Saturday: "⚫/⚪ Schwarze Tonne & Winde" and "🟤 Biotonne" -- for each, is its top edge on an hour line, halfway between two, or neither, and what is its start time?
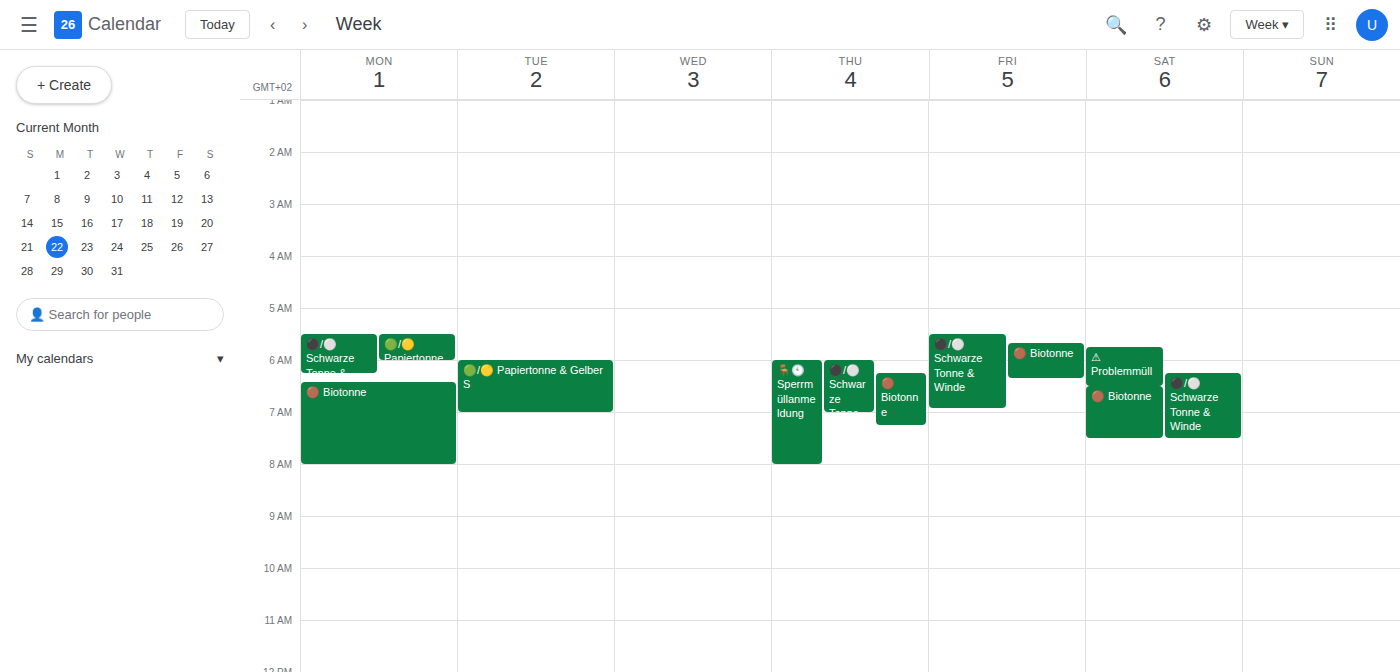
"⚫/⚪ Schwarze Tonne & Winde": 6:15 AM, neither: a quarter of the way from the 6 AM line to the 7 AM line. "🟤 Biotonne": 6:30 AM, halfway between the 6 AM and 7 AM lines.